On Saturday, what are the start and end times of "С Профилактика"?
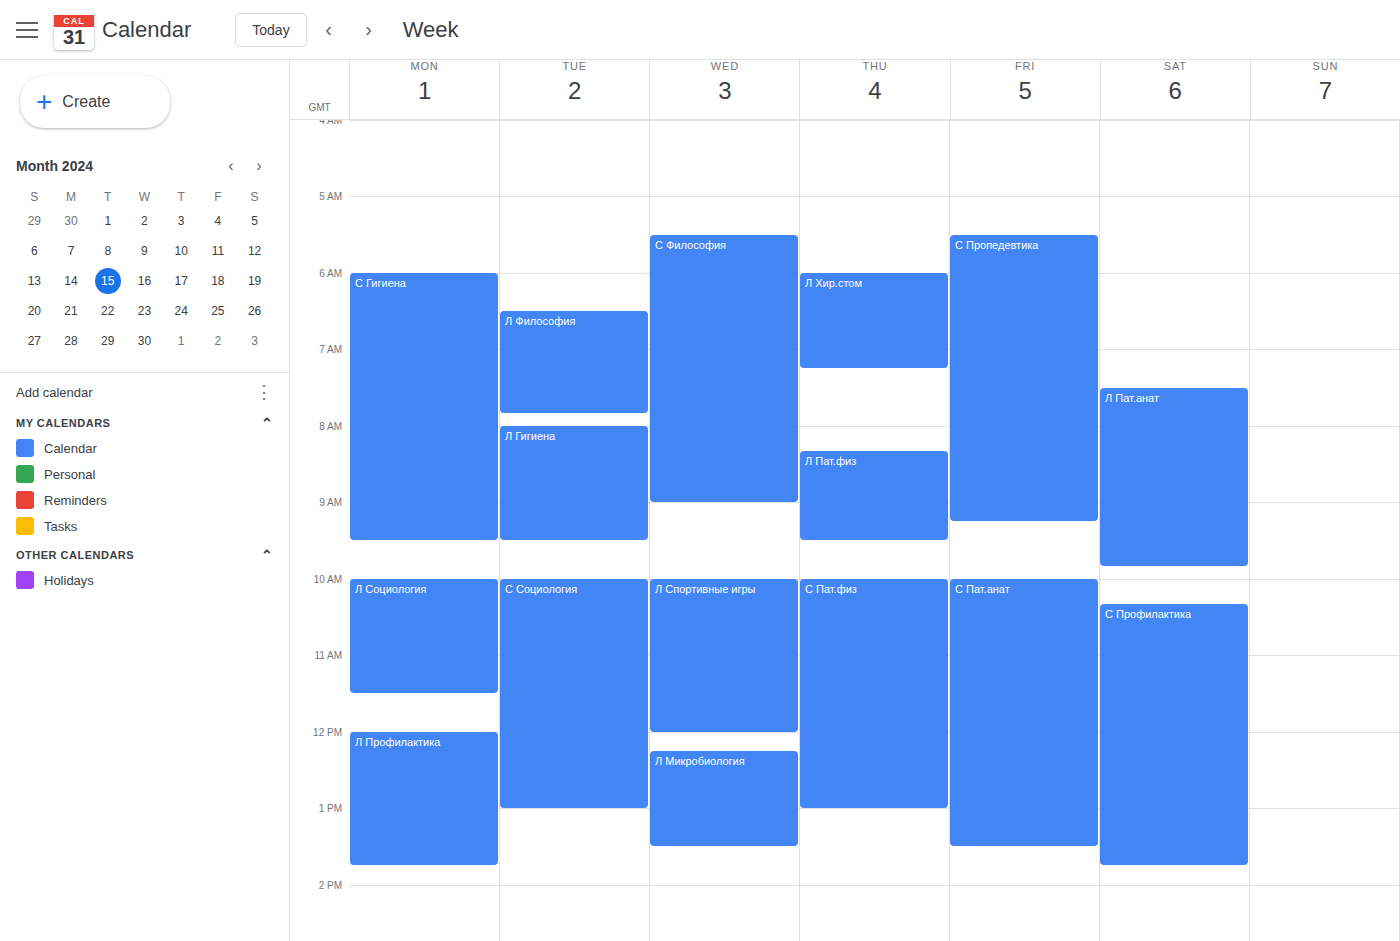
10:20 AM to 1:45 PM